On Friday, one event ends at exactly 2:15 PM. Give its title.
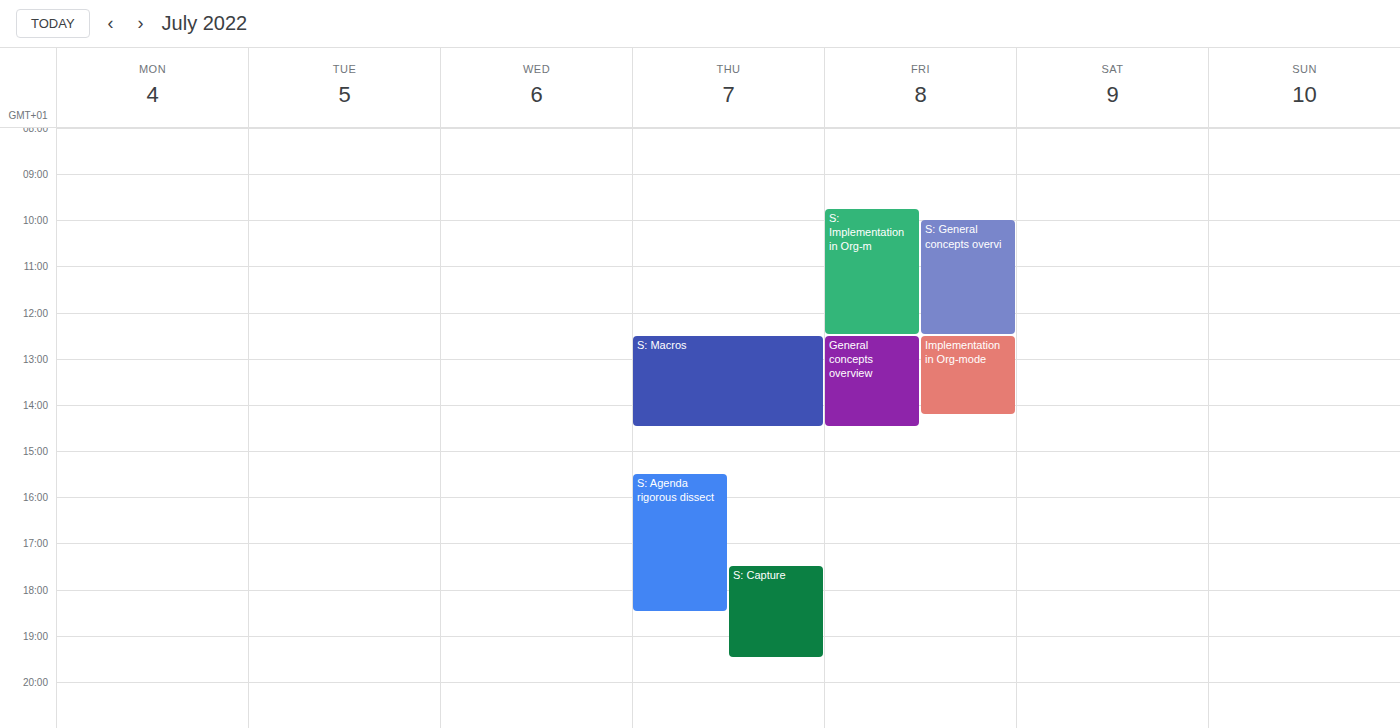
"Implementation in Org-mode"